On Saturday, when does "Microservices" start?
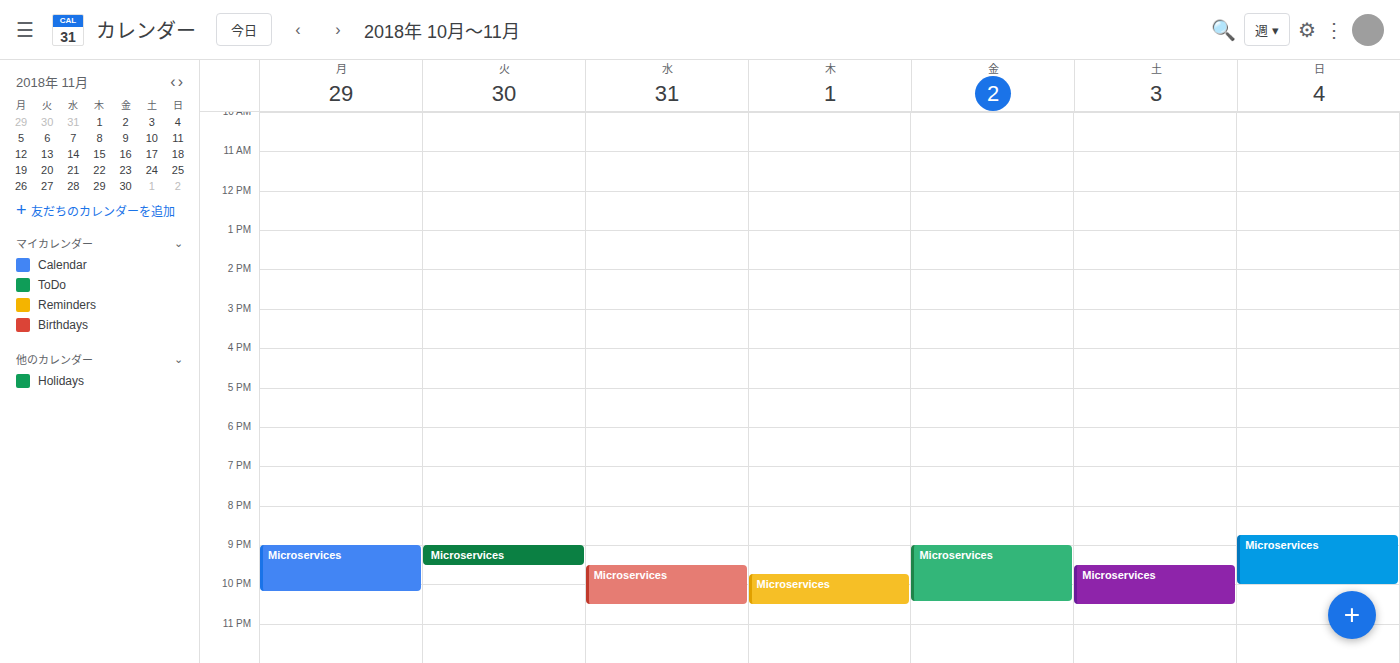
9:30 PM